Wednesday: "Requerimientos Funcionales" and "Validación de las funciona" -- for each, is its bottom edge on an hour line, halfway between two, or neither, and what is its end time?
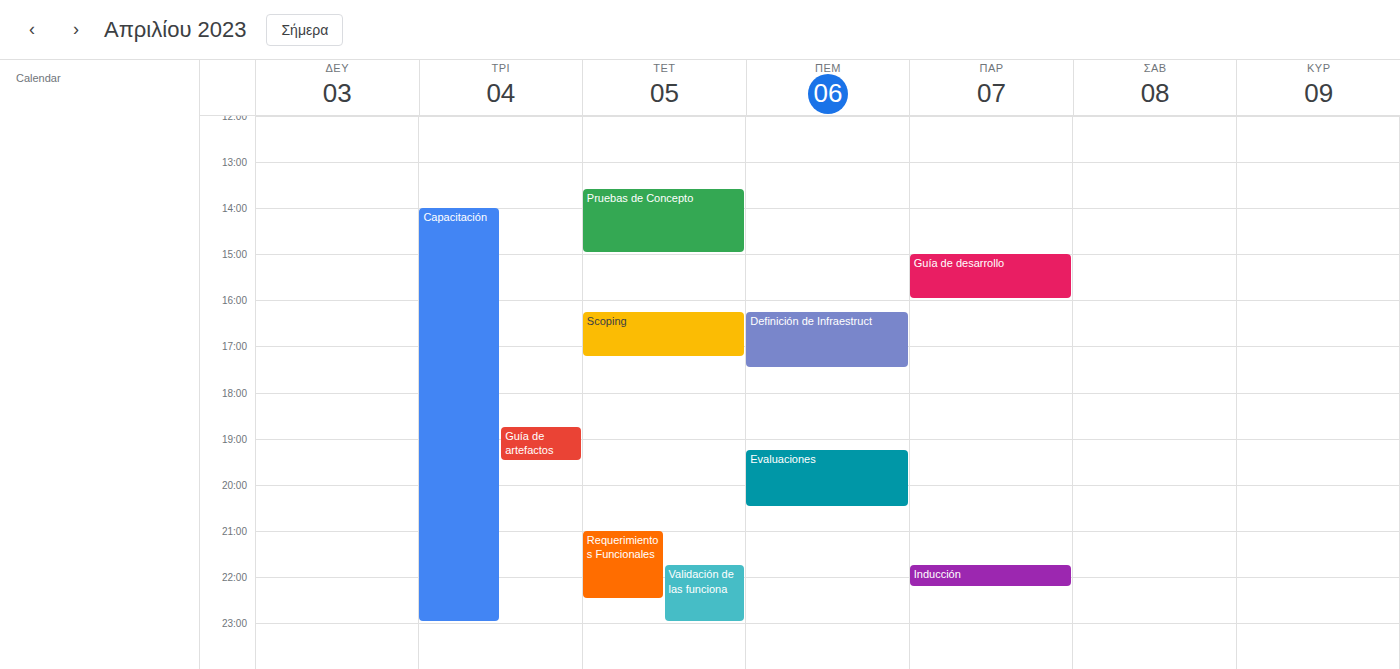
"Requerimientos Funcionales": 10:30 PM, halfway between the 10 PM and 11 PM lines. "Validación de las funciona": 11:00 PM, exactly on the 11 PM line.